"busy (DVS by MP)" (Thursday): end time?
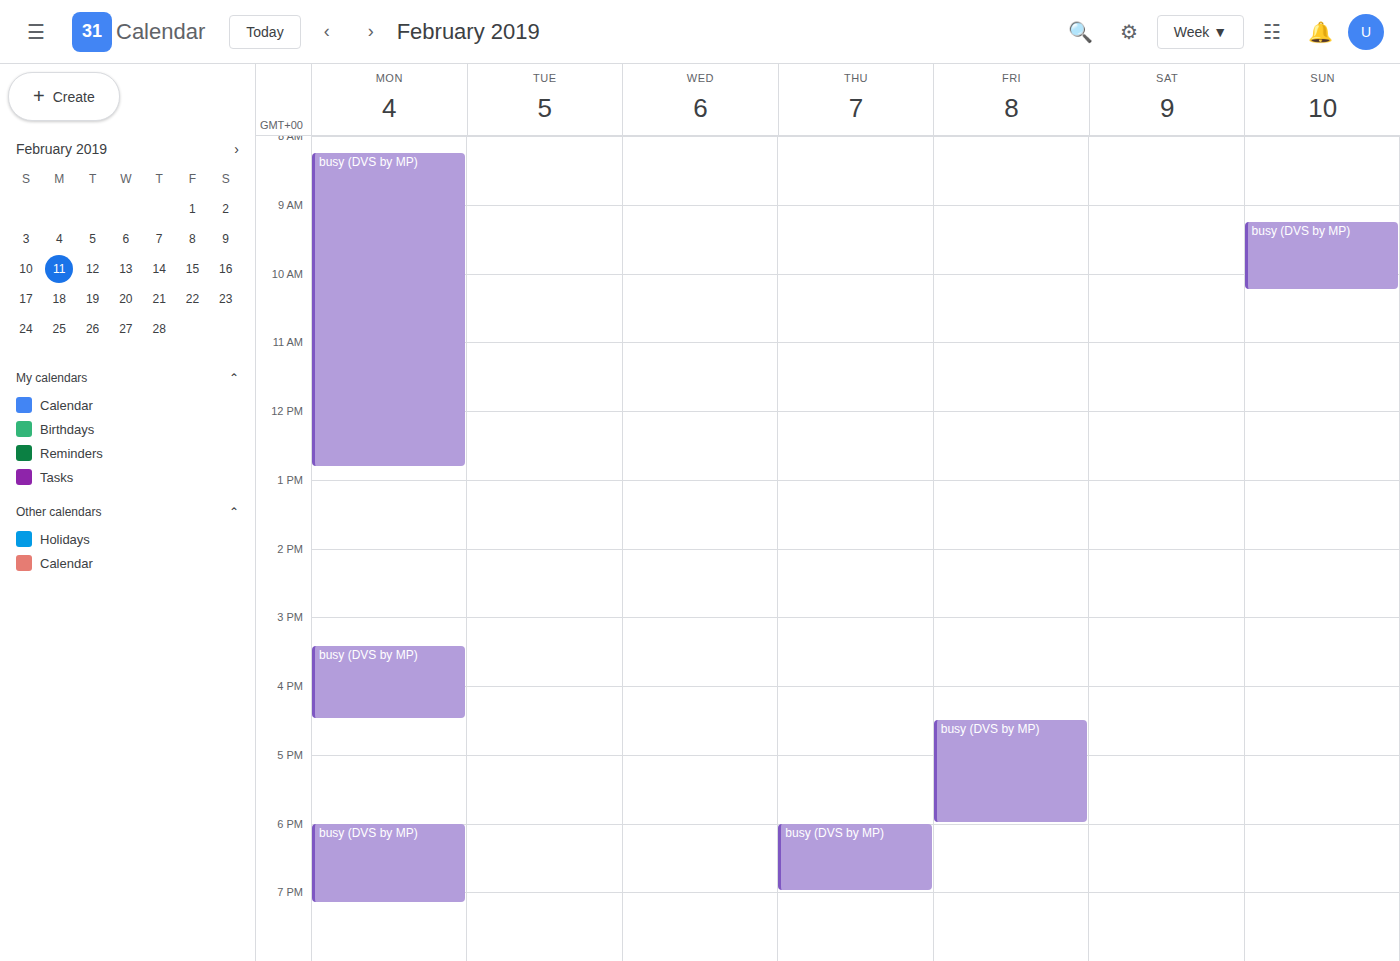
7:00 PM